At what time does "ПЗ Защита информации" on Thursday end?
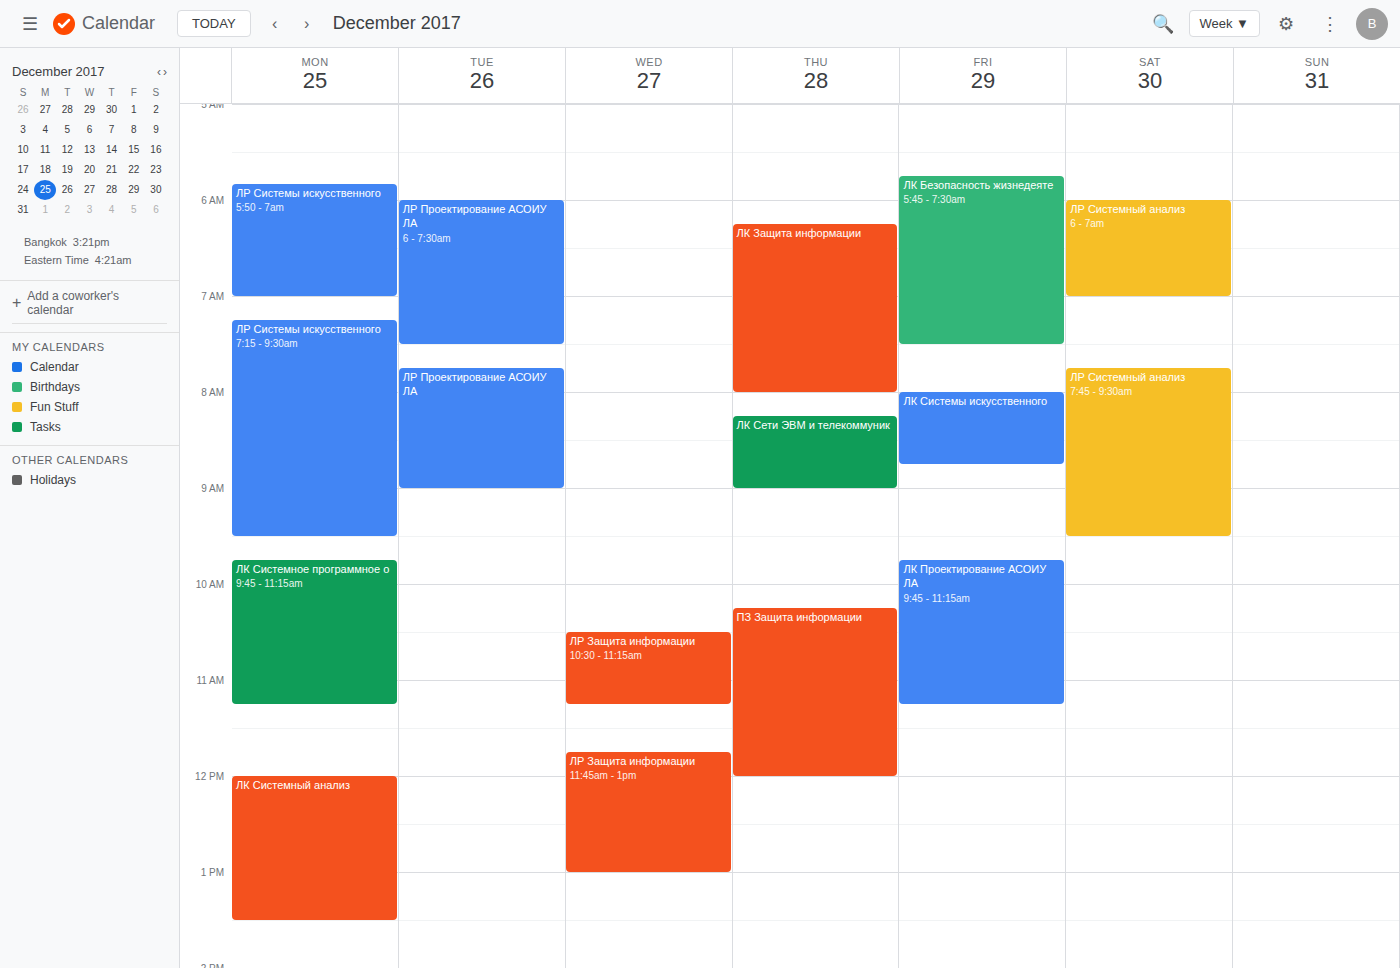
12:00 PM